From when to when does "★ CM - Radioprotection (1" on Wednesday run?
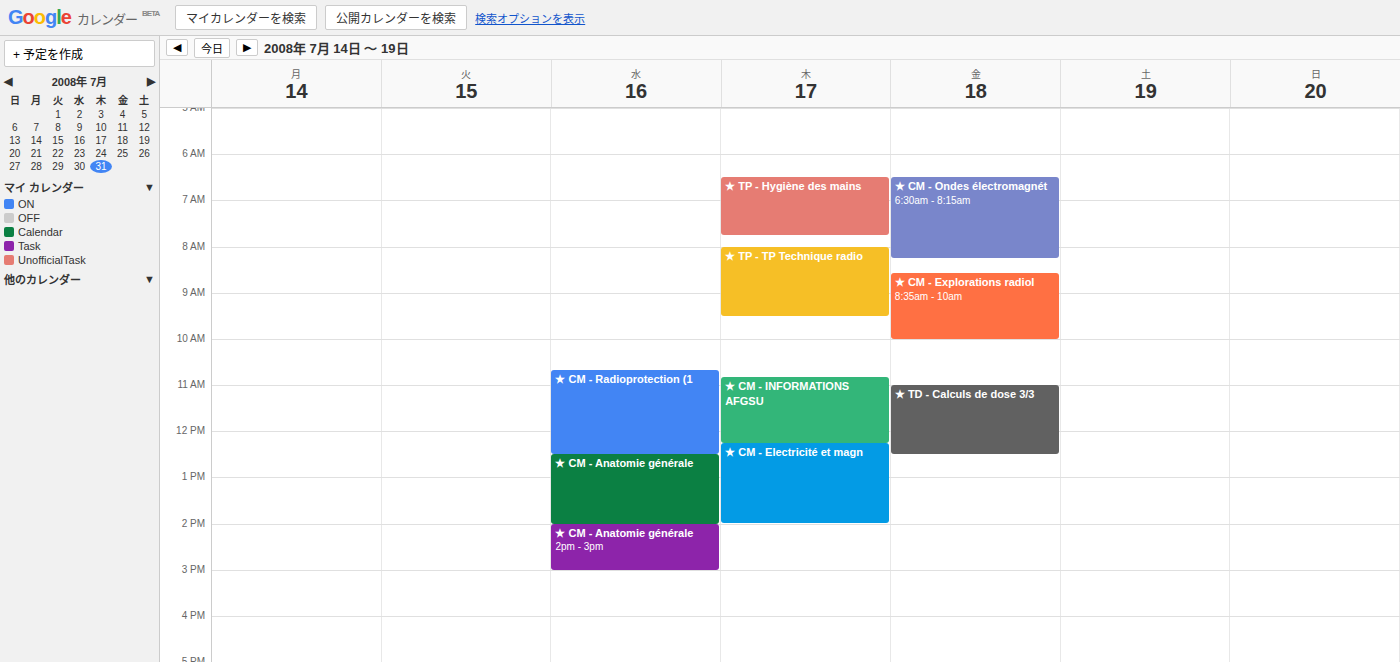
10:40 AM to 12:30 PM